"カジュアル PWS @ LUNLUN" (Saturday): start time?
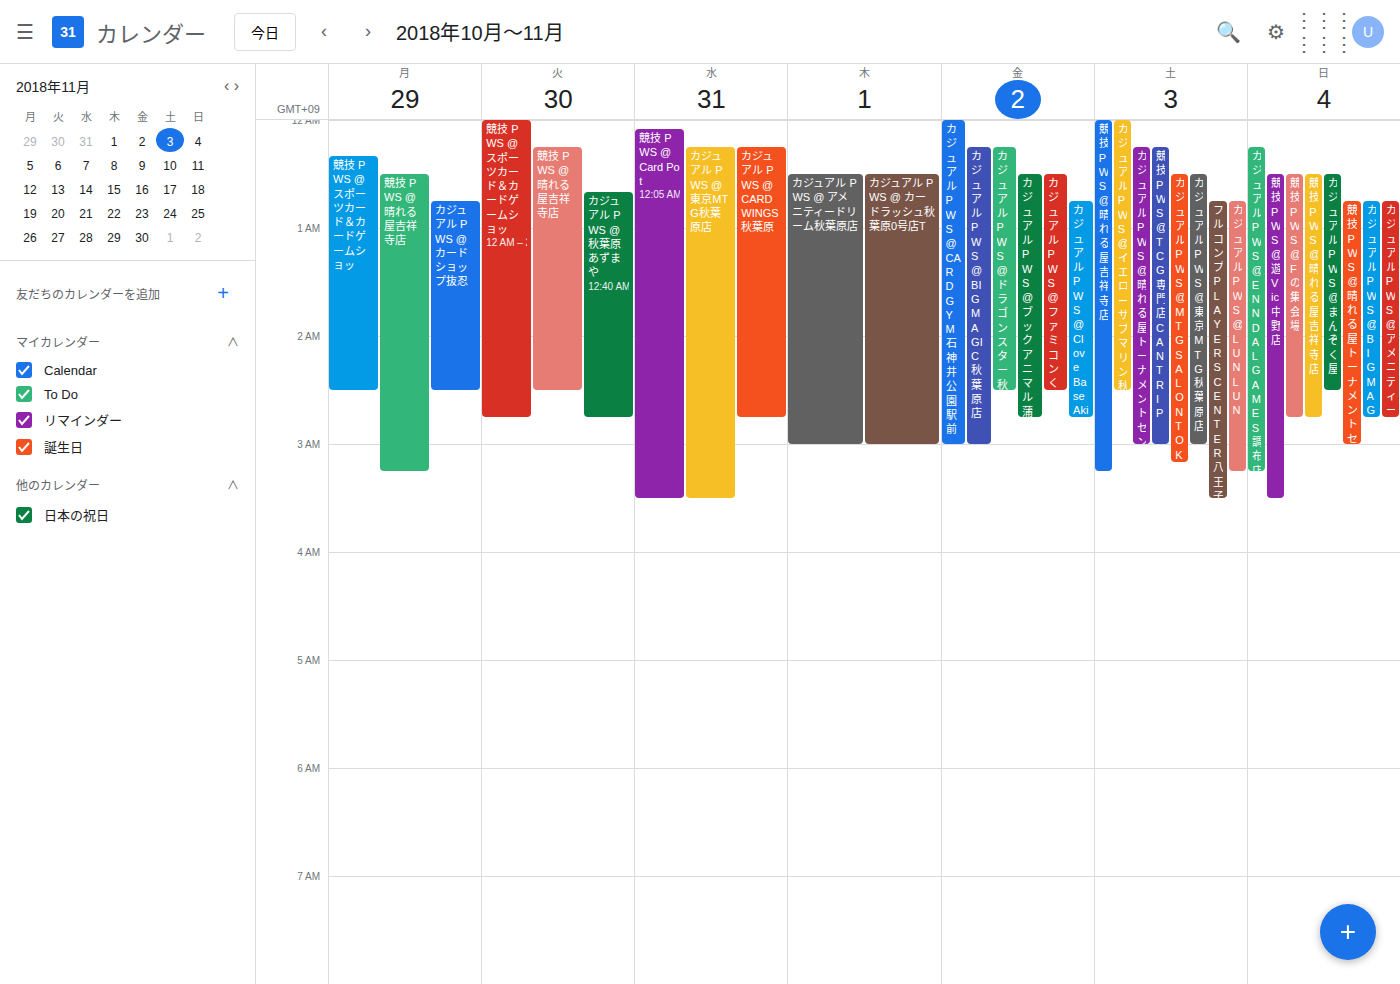
12:45 AM